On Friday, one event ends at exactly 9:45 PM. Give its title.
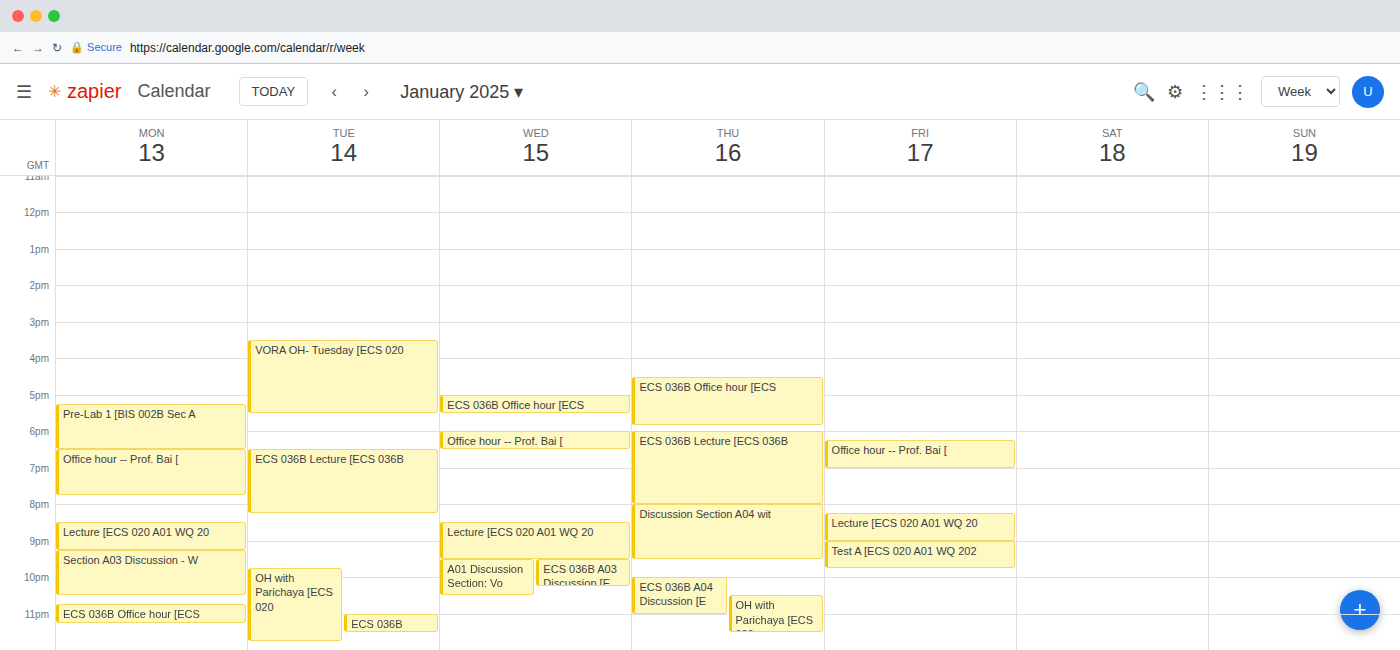
"Test A [ECS 020 A01 WQ 202"